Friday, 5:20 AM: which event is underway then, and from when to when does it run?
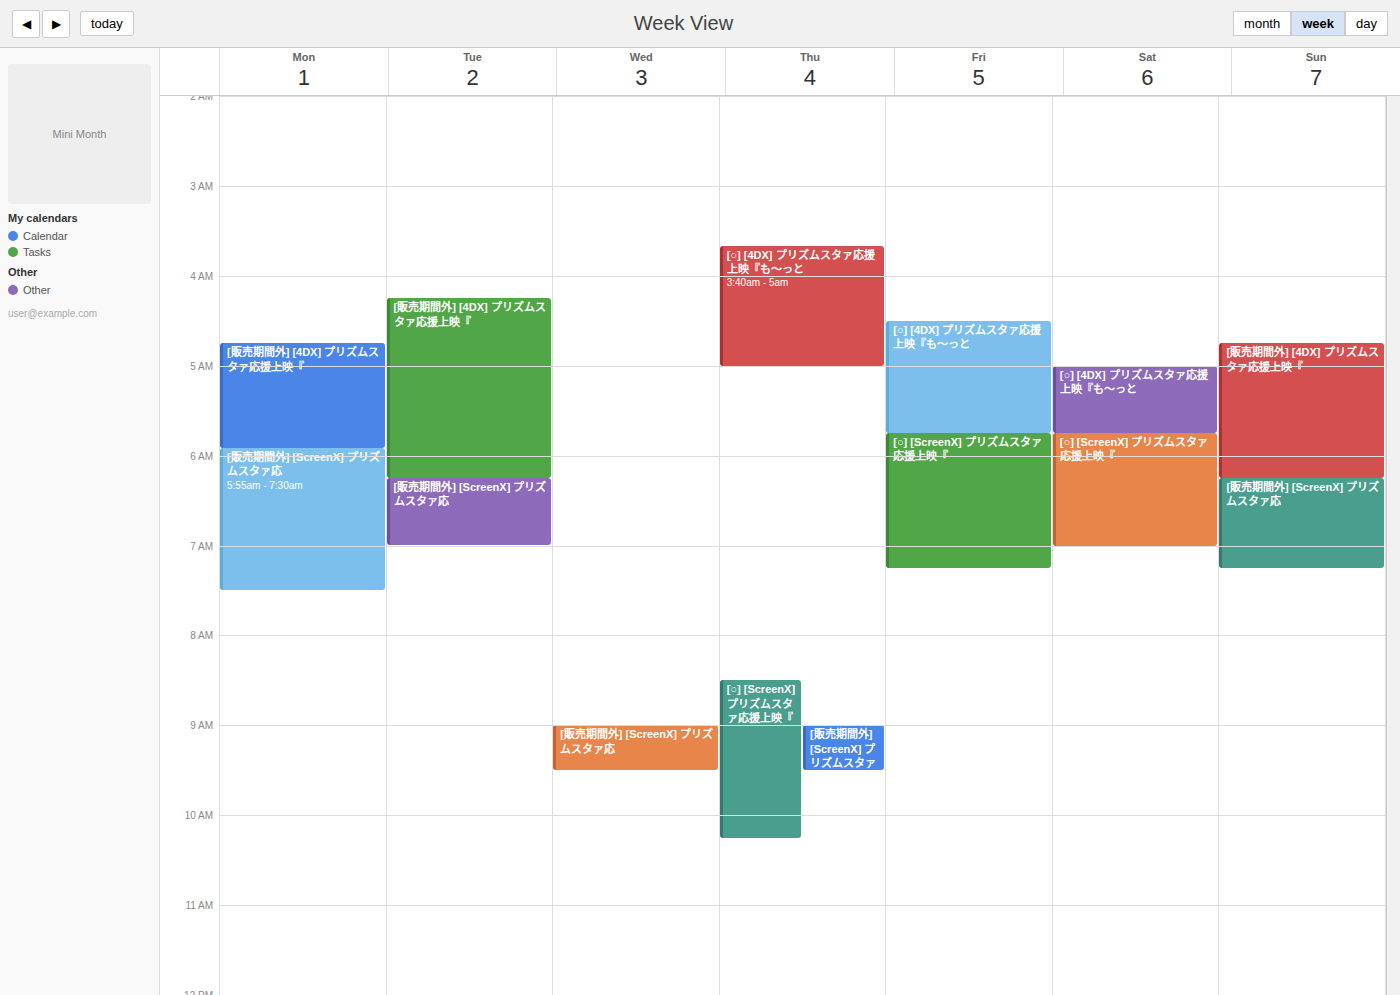
"[○] [4DX] プリズムスタァ応援上映『も～っと", 4:30 AM to 5:45 AM